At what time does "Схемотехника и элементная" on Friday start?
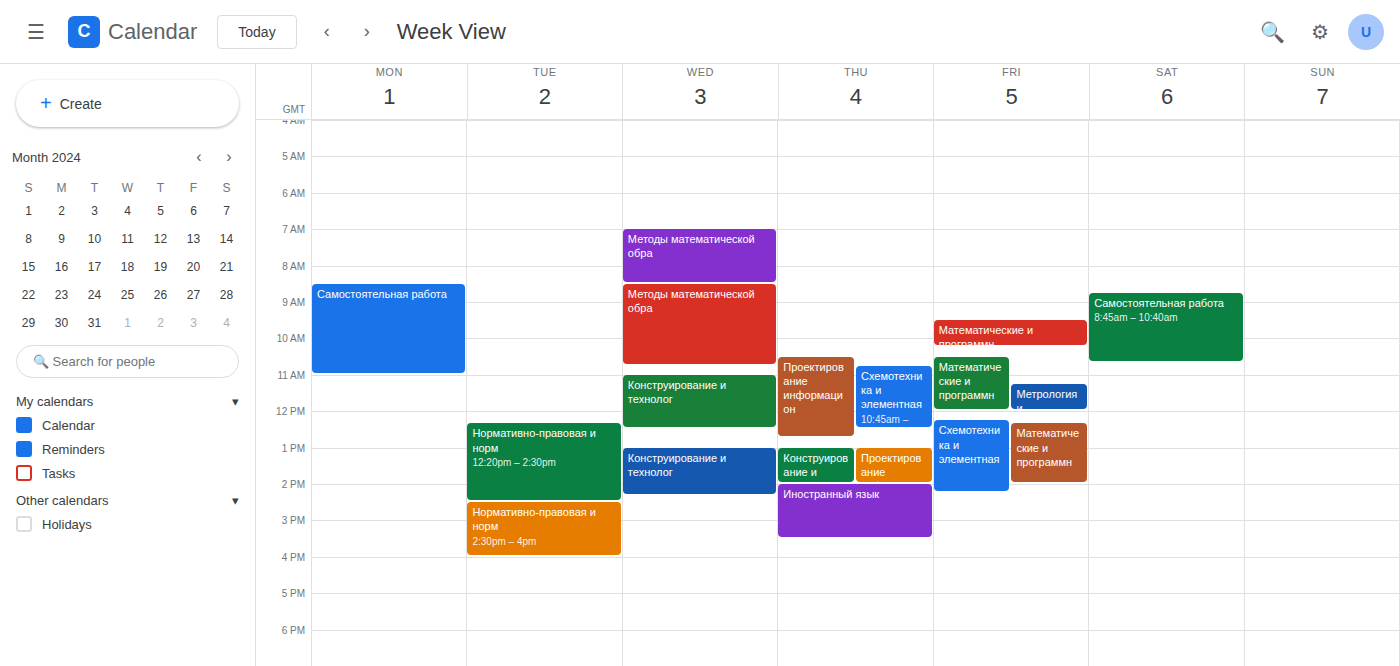
12:15 PM